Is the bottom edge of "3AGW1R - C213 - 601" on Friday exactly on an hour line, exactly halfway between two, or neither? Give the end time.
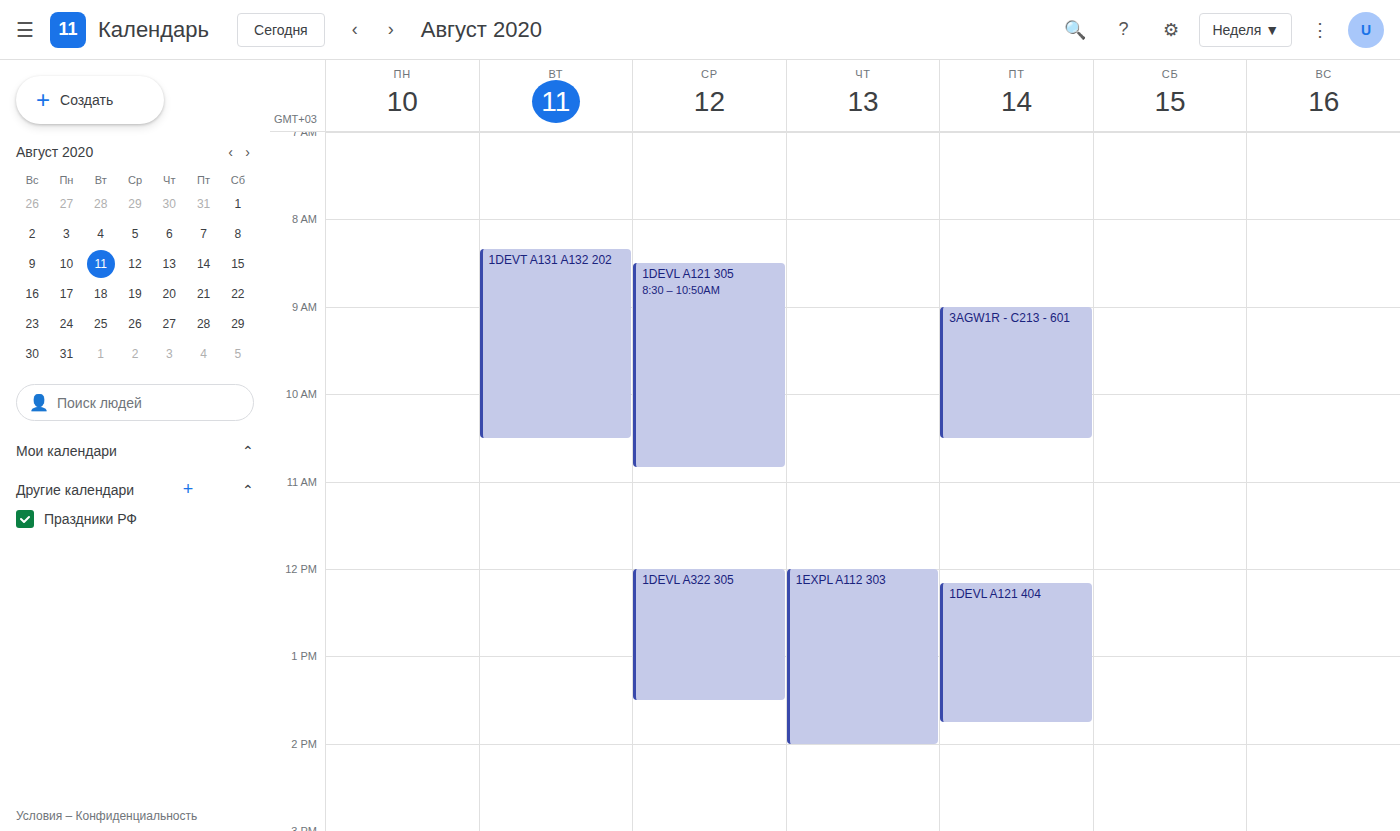
10:30 AM -- halfway between the 10 AM and 11 AM lines.